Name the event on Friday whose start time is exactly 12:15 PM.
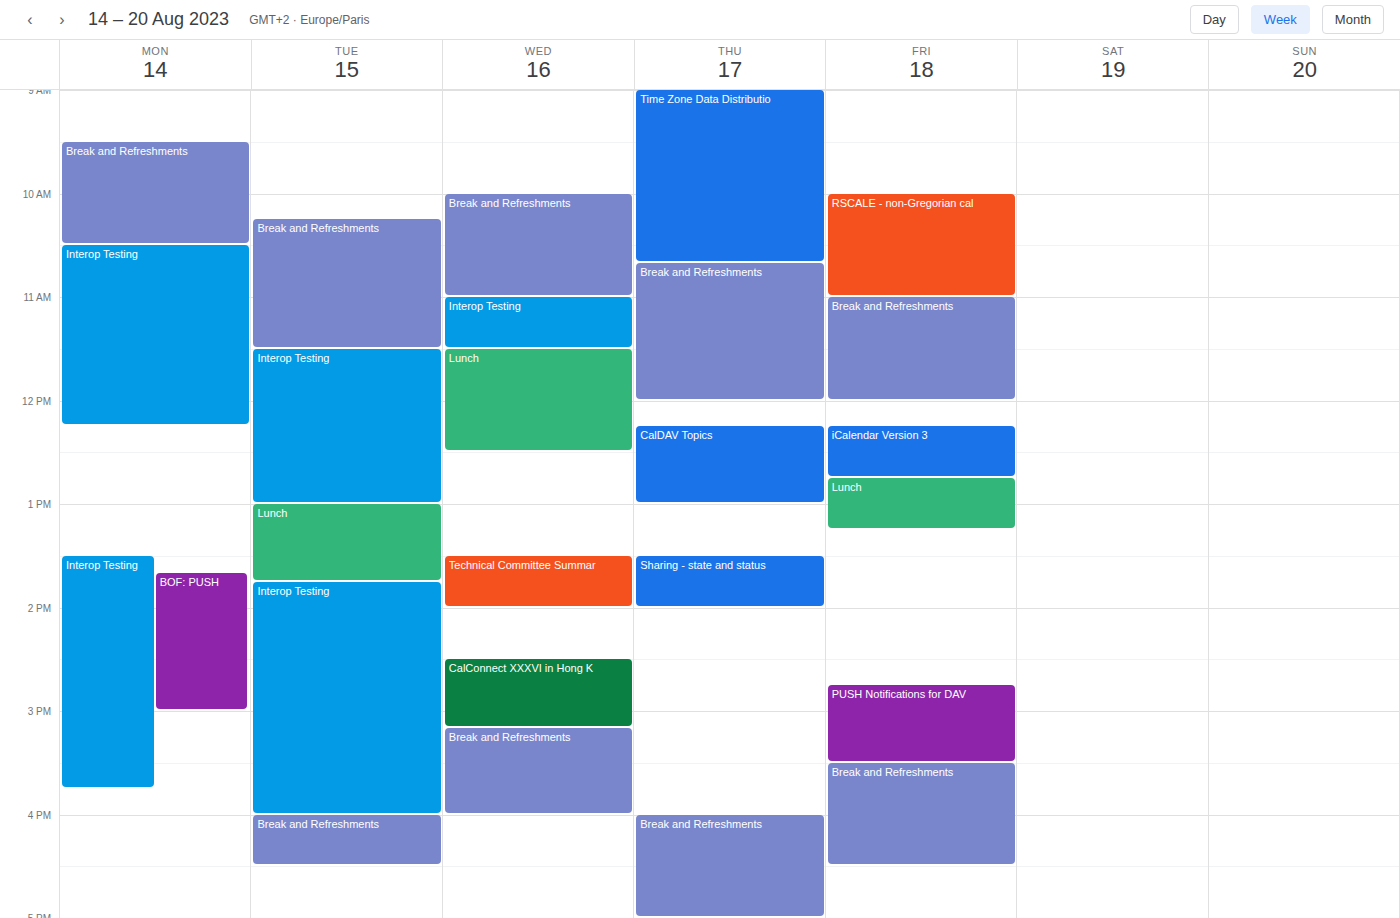
"iCalendar Version 3"